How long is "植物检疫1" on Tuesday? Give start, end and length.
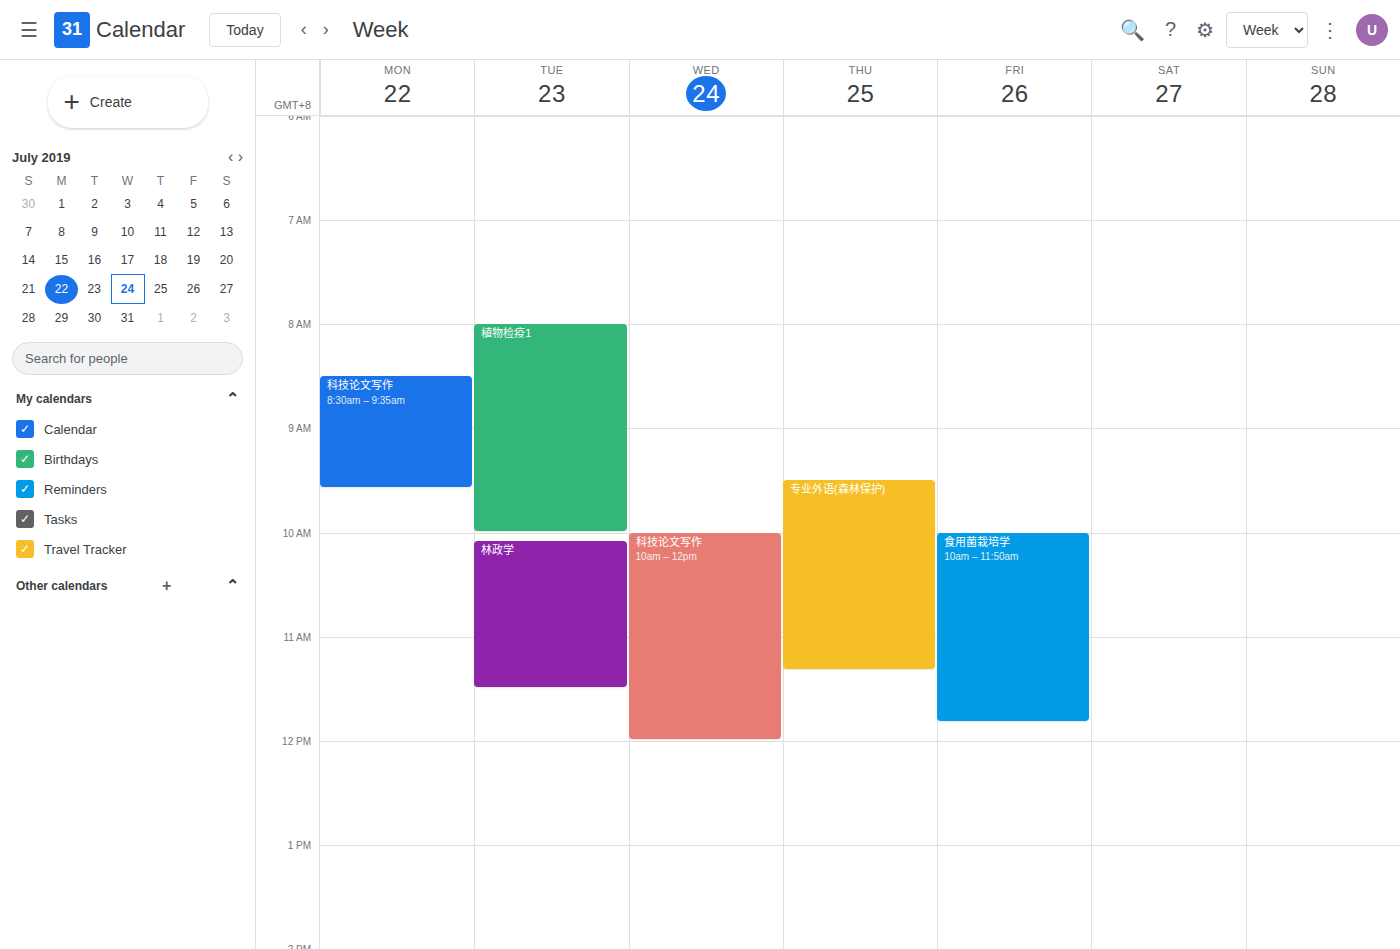
8:00 AM to 10:00 AM, 2 hours